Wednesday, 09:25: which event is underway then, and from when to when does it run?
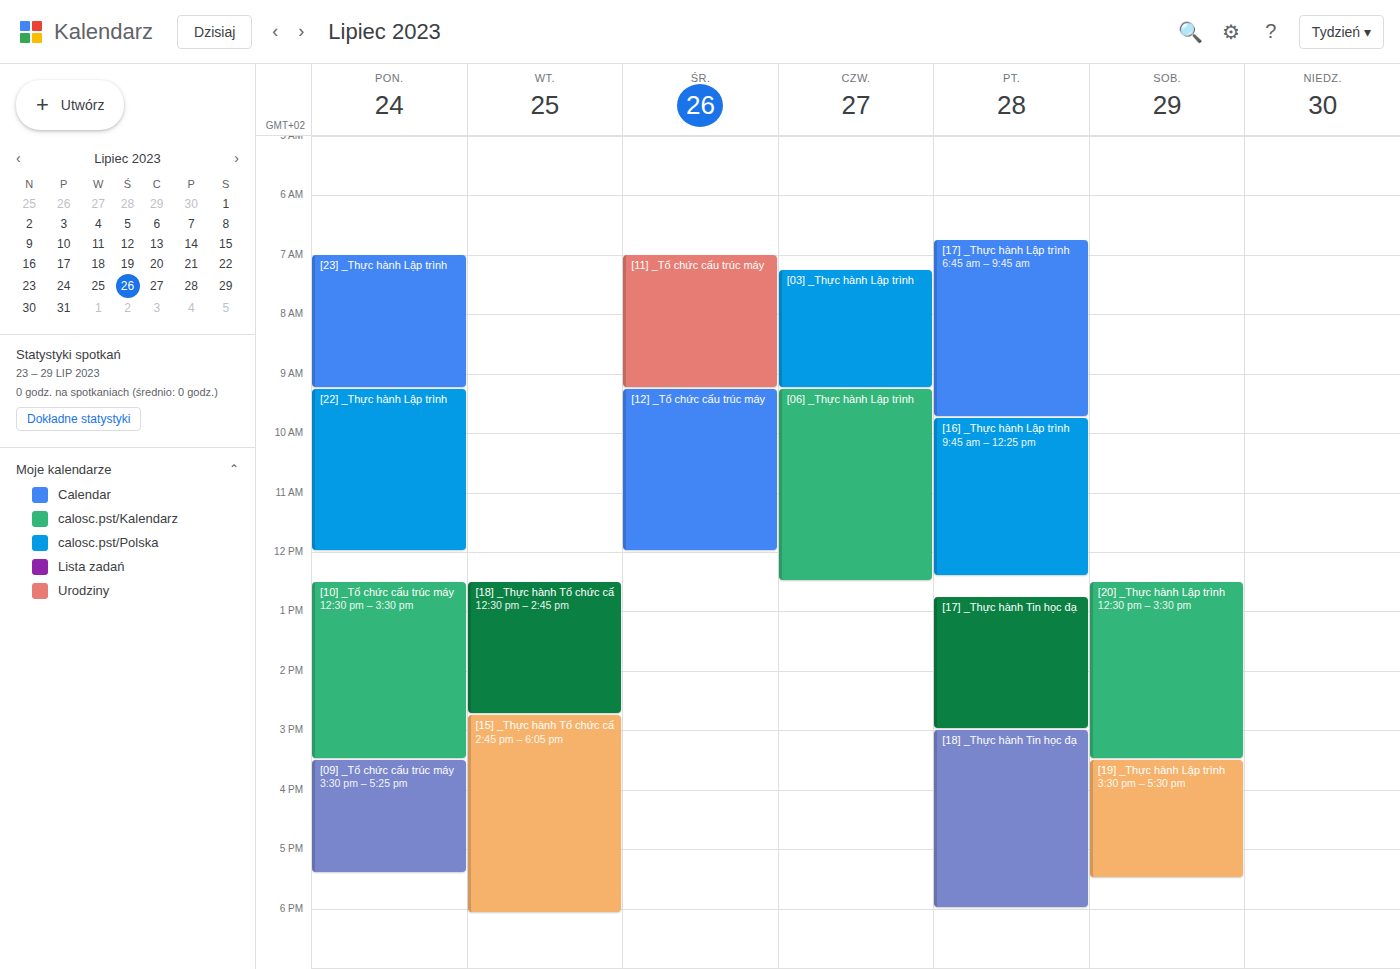
"[12] _Tổ chức cấu trúc máy", 09:15 to 12:00